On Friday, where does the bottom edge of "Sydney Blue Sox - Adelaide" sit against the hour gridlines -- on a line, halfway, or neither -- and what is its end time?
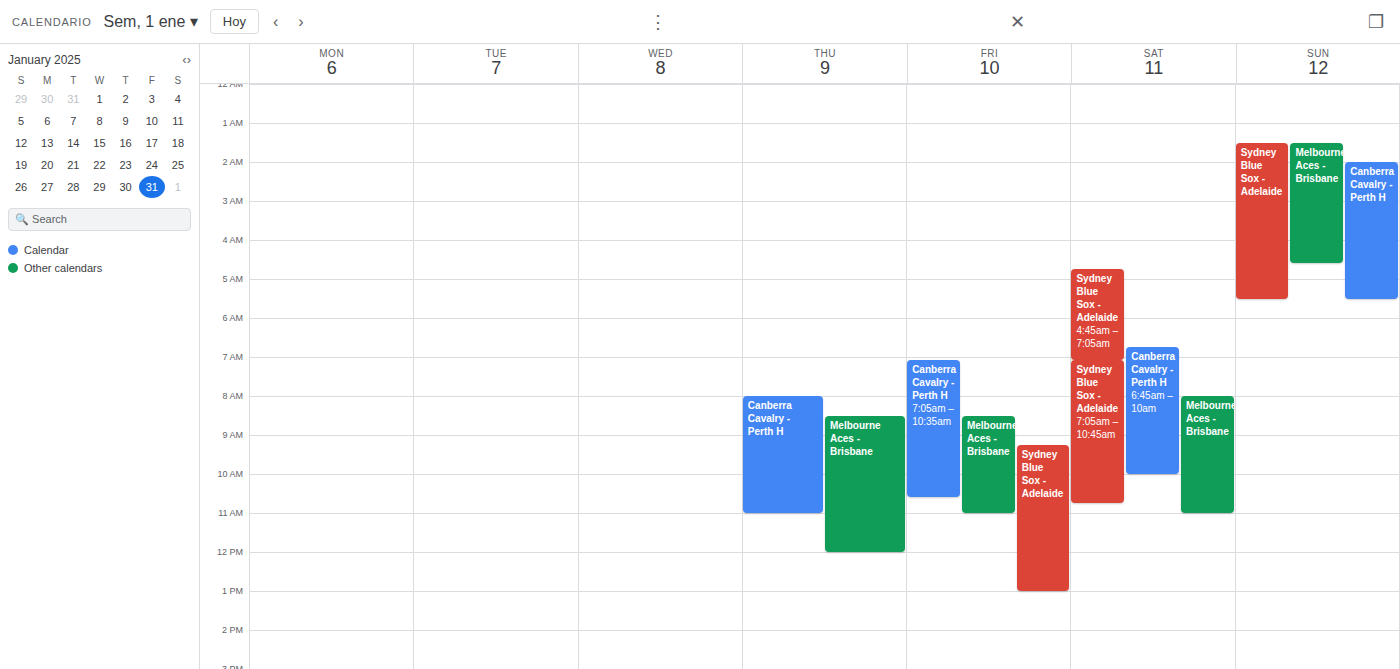
13:00 -- exactly on the 13:00 line.